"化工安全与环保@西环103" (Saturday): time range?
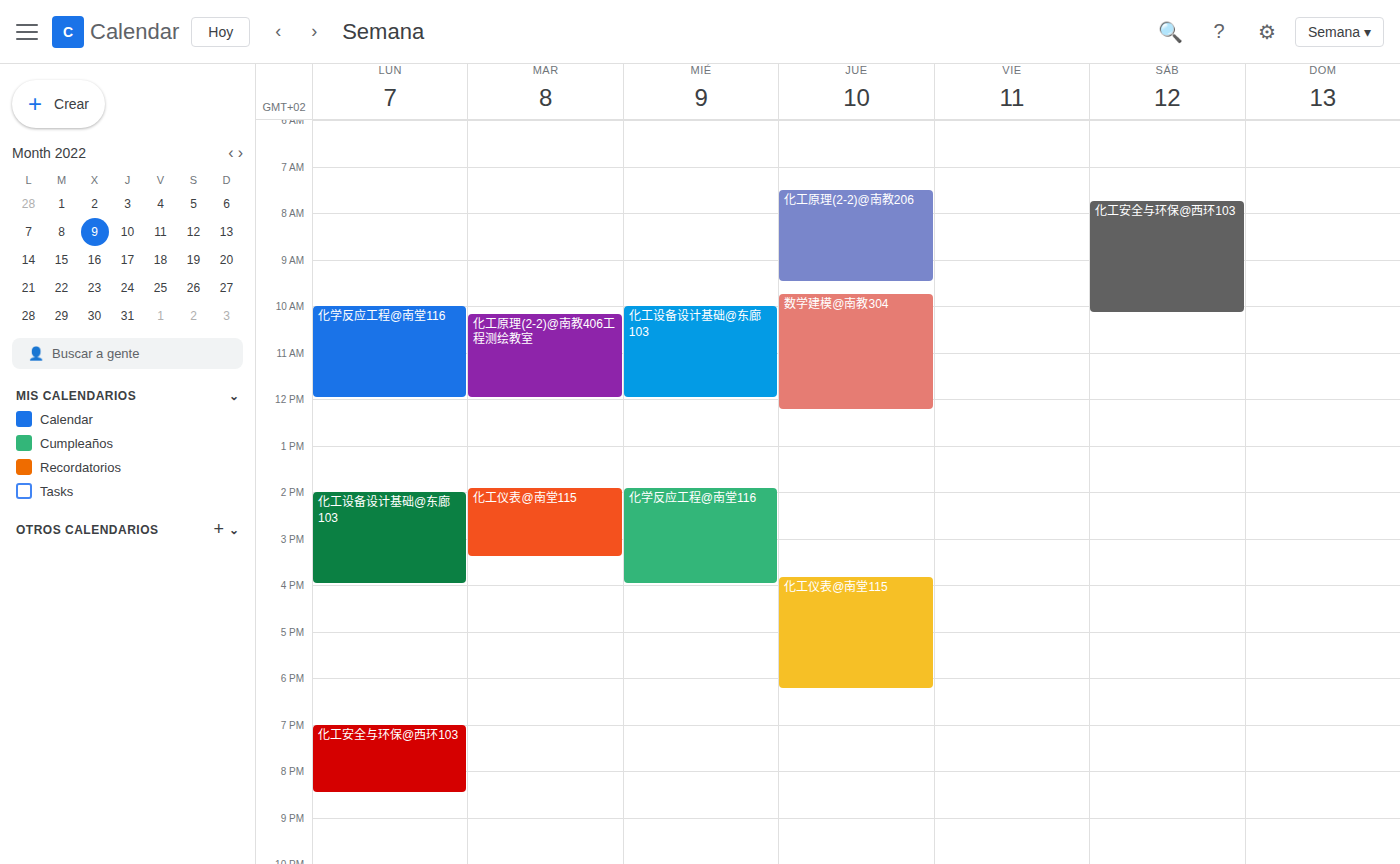
7:45 AM to 10:10 AM